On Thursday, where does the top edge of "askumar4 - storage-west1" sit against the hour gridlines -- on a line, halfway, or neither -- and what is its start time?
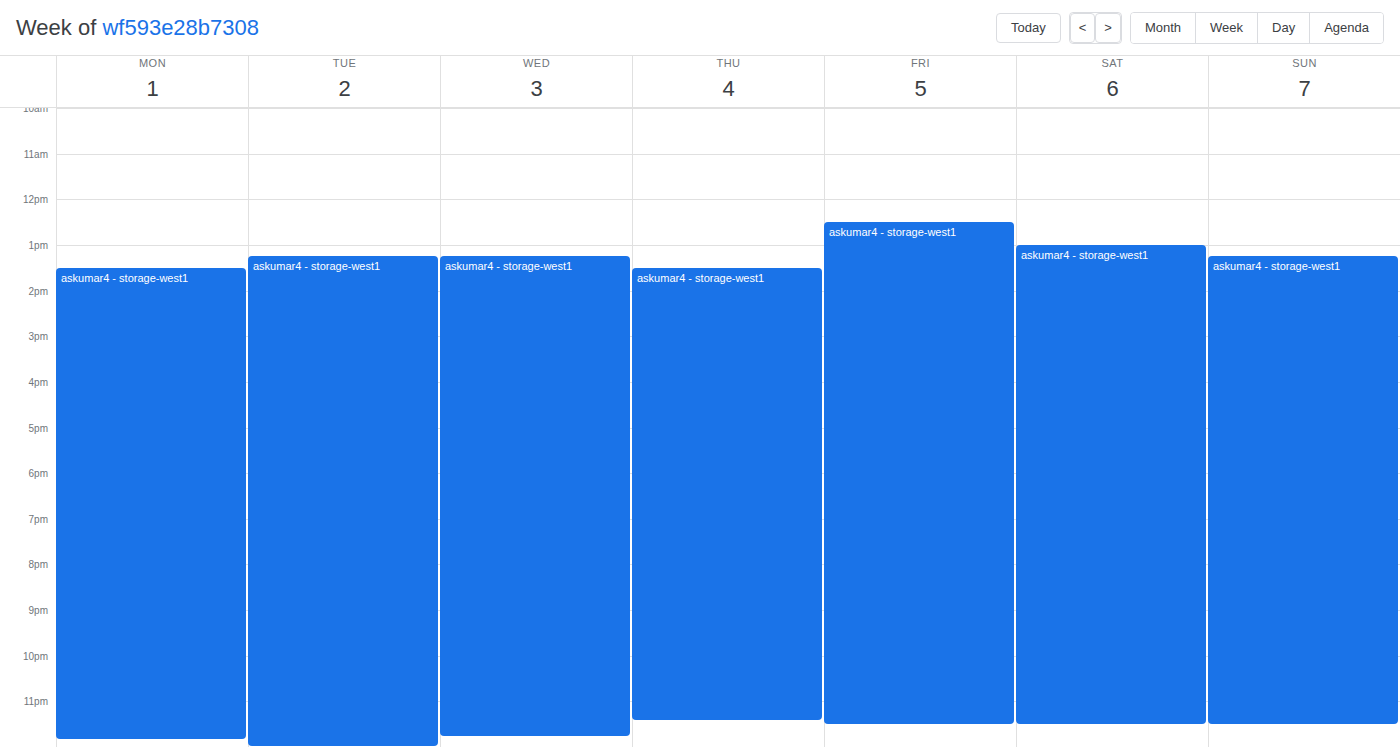
1:30 PM -- halfway between the 1 PM and 2 PM lines.